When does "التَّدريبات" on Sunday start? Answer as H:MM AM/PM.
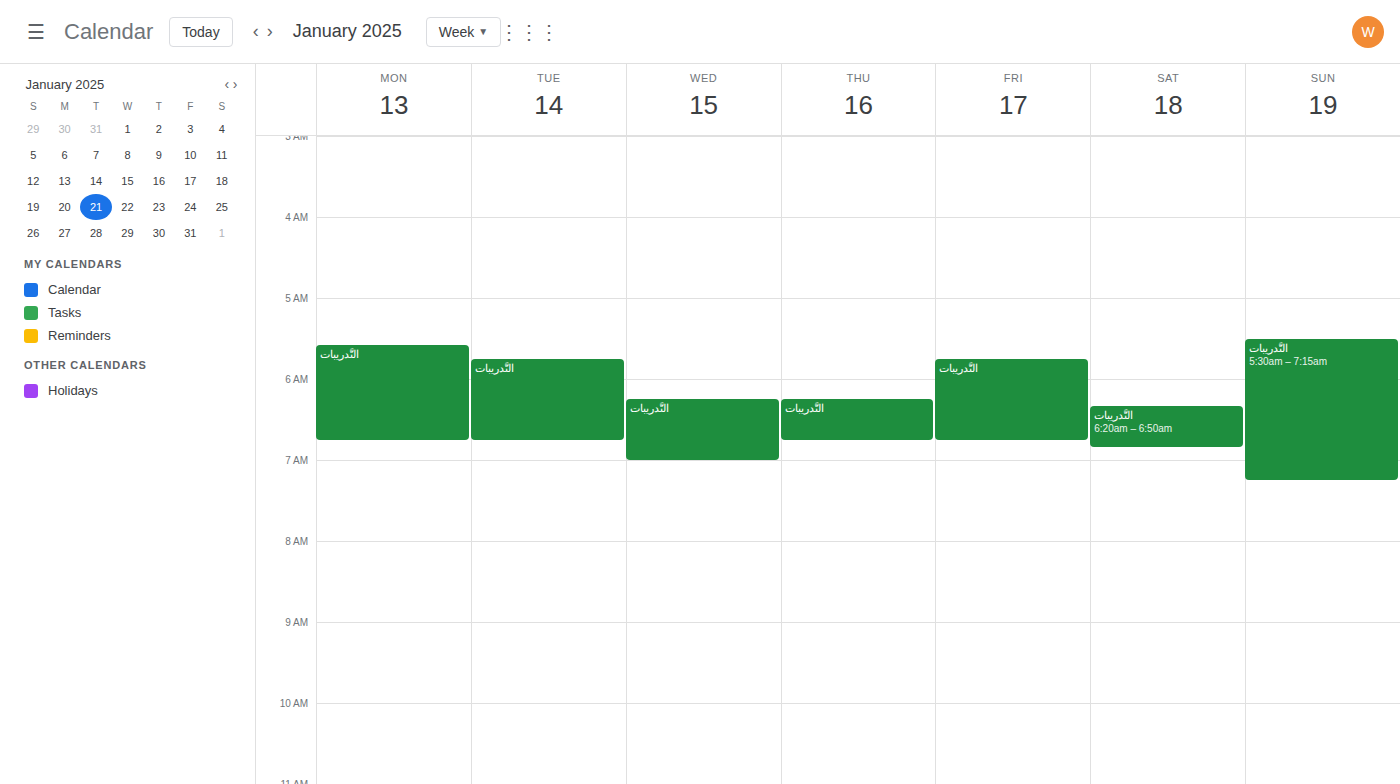
5:30 AM